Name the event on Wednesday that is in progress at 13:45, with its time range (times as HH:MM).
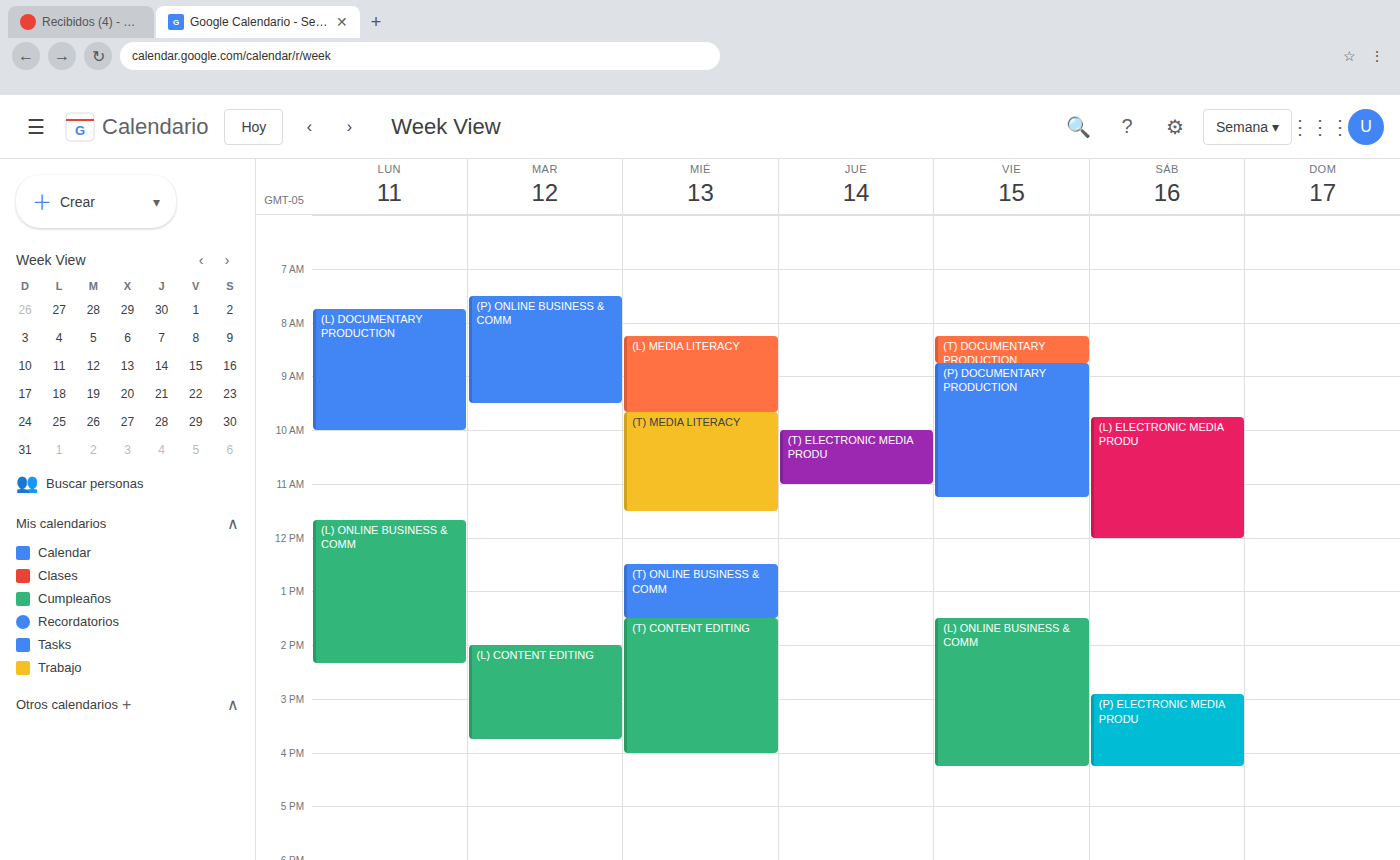
"(T) CONTENT EDITING", 13:30 to 16:00